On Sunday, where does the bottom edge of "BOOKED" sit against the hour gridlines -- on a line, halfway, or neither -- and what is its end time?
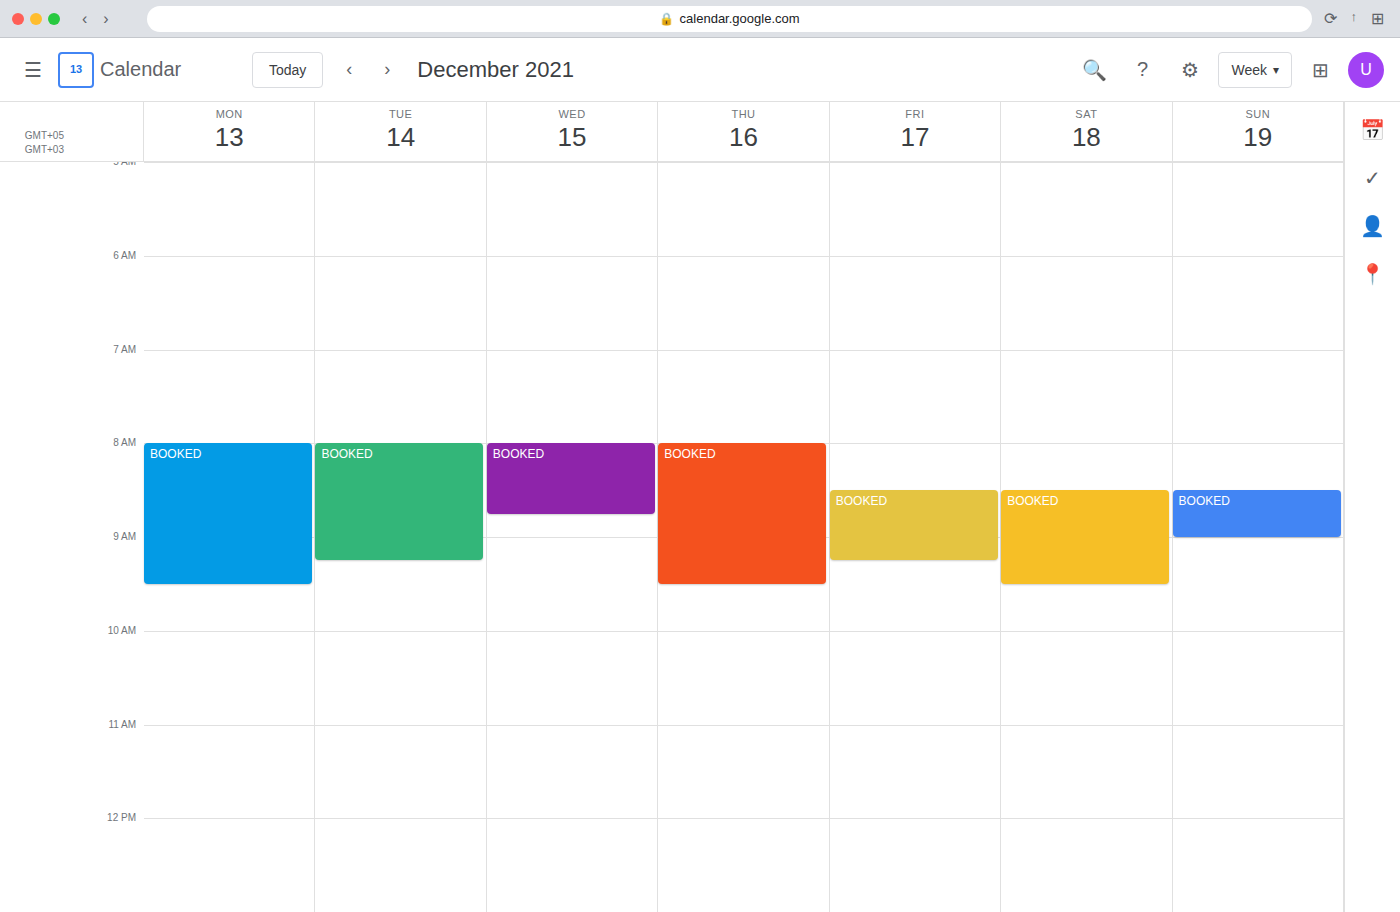
09:00 -- exactly on the 09:00 line.